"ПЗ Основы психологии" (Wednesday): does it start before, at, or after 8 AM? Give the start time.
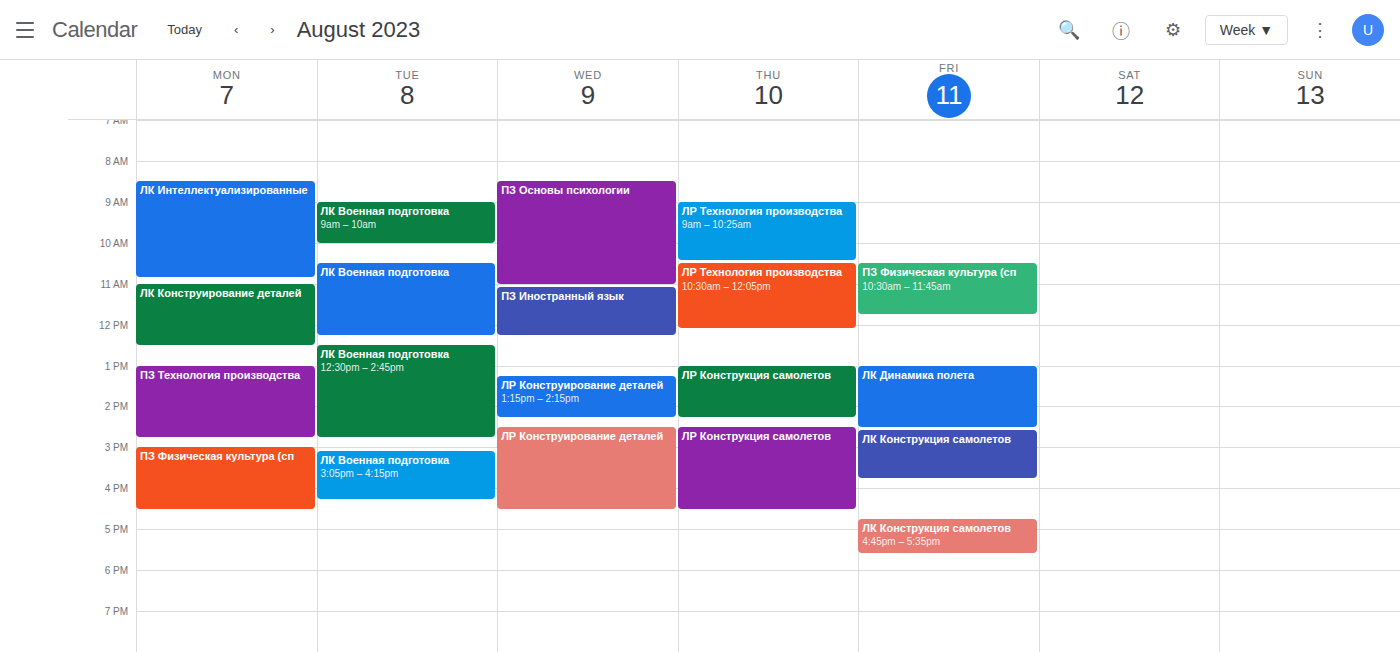
8:30 AM -- after 8 AM, 30 minutes below the 8 AM line.